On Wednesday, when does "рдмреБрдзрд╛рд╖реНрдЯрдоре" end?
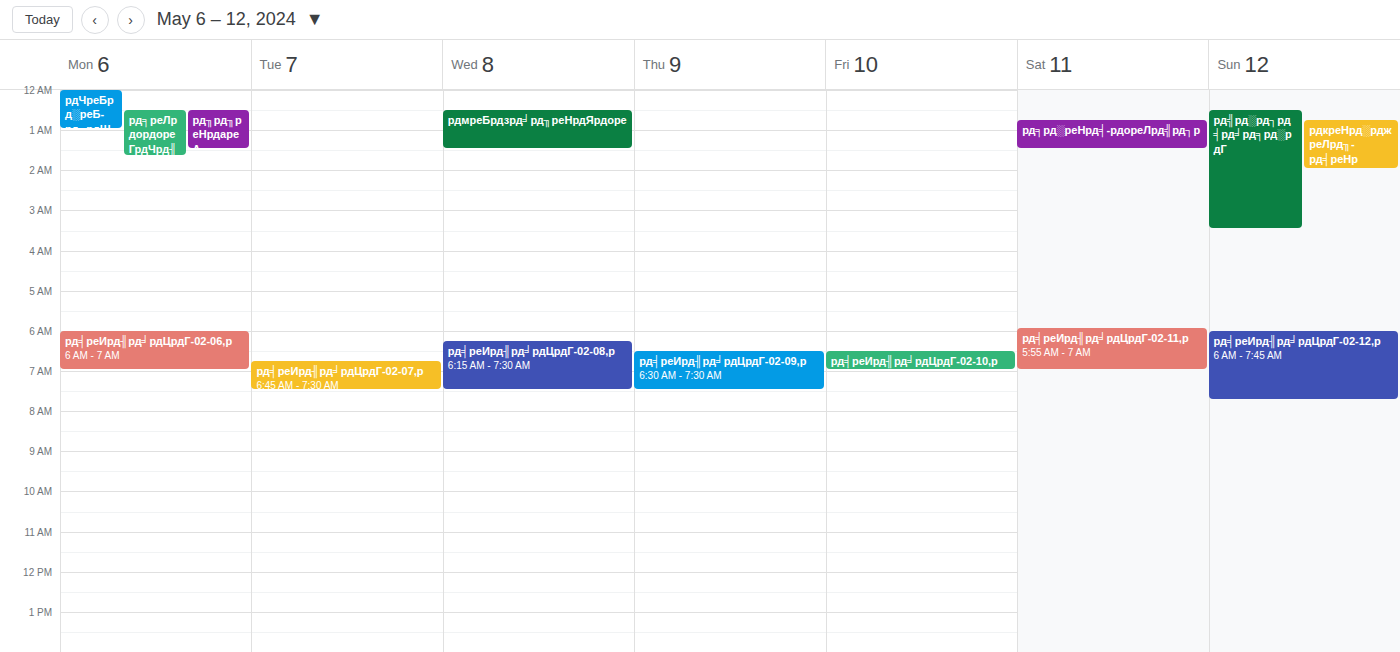
1:30 AM